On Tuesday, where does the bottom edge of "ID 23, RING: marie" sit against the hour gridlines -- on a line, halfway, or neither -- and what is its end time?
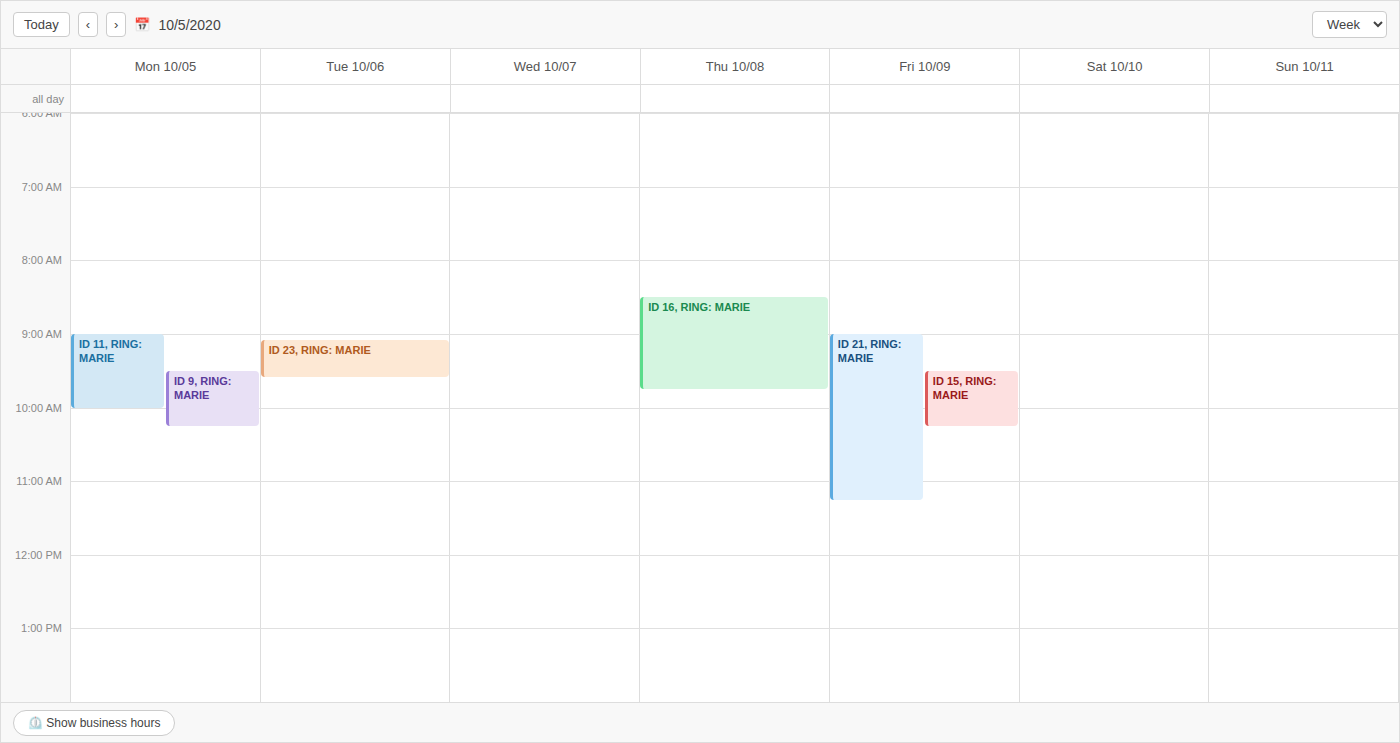
9:35 AM -- neither: 35 minutes below the 9 AM line and 25 minutes above the 10 AM line.